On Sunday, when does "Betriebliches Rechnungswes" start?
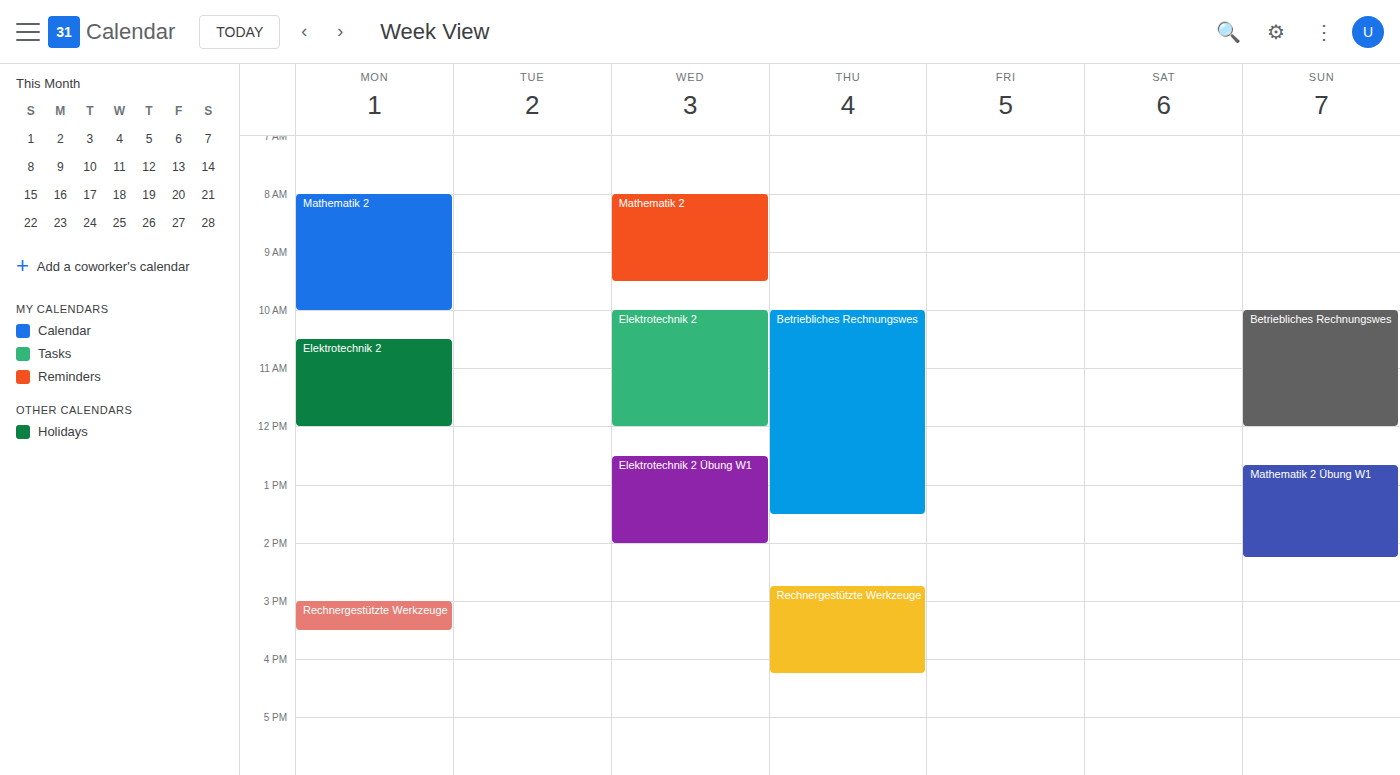
10:00 AM